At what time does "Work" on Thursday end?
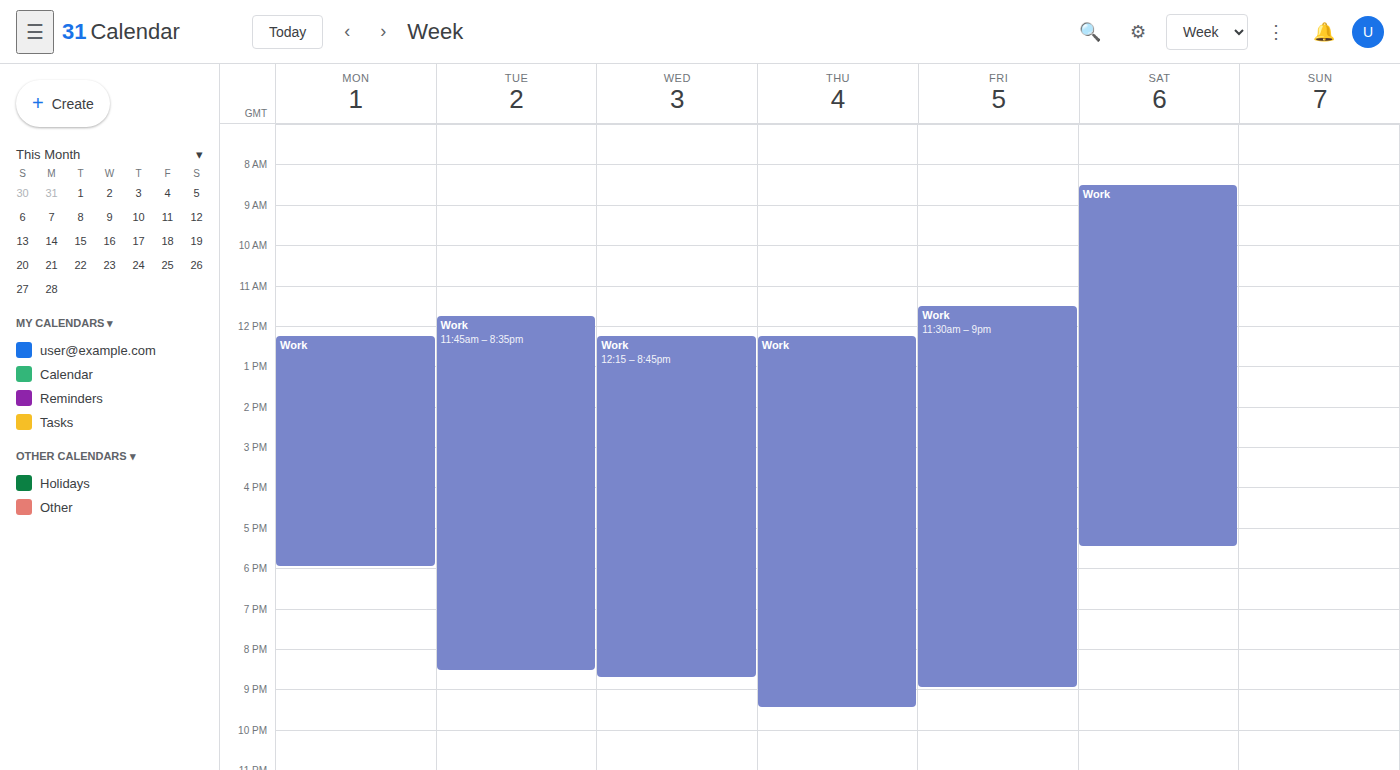
9:30 PM